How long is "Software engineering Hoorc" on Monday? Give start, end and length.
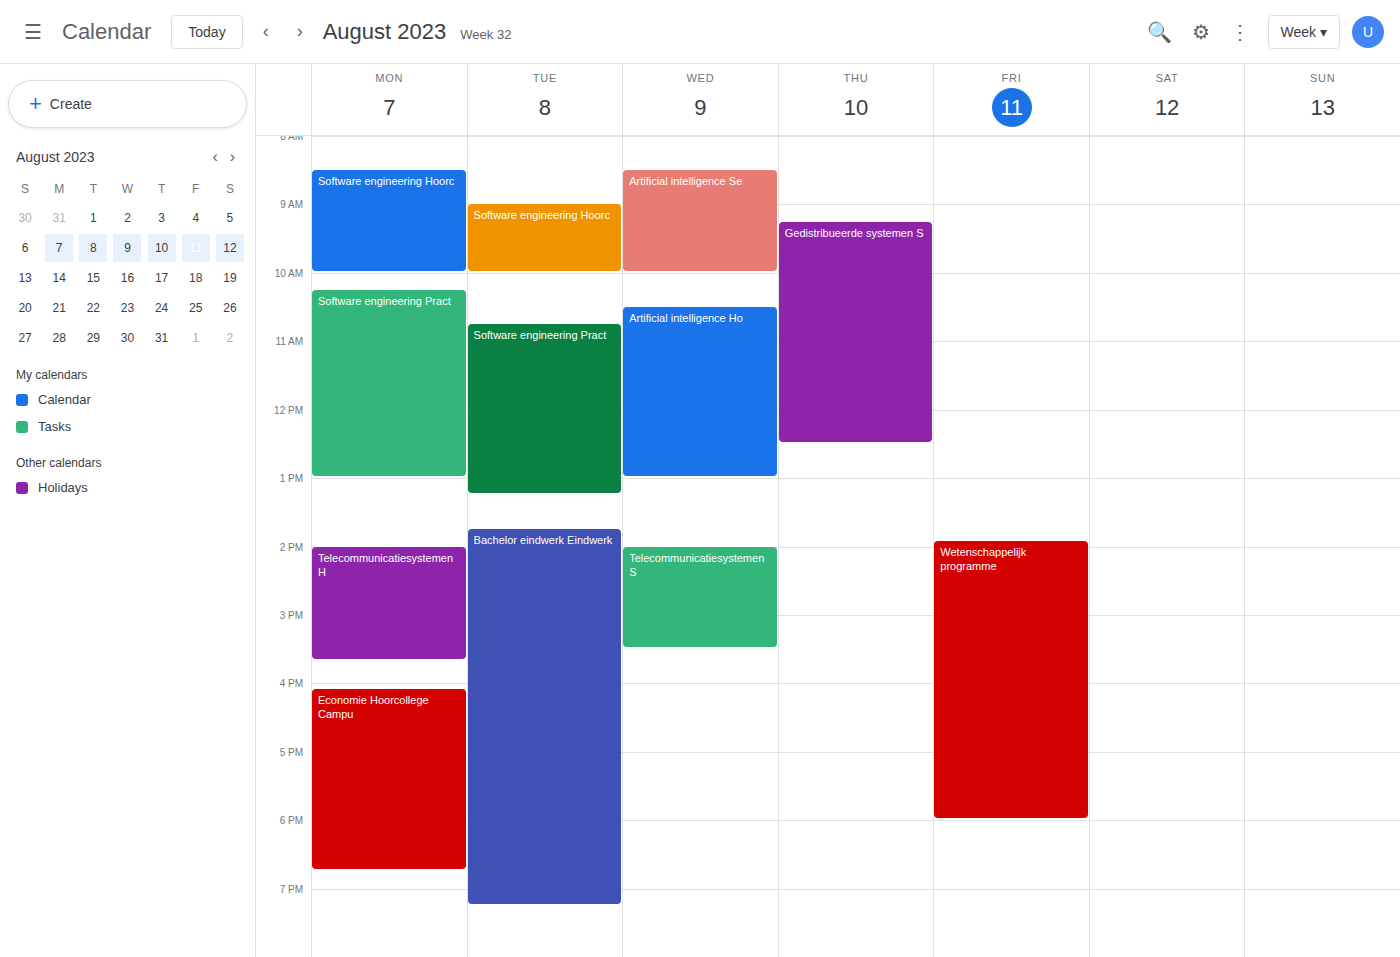
8:30 AM to 10:00 AM, 1 hour 30 minutes